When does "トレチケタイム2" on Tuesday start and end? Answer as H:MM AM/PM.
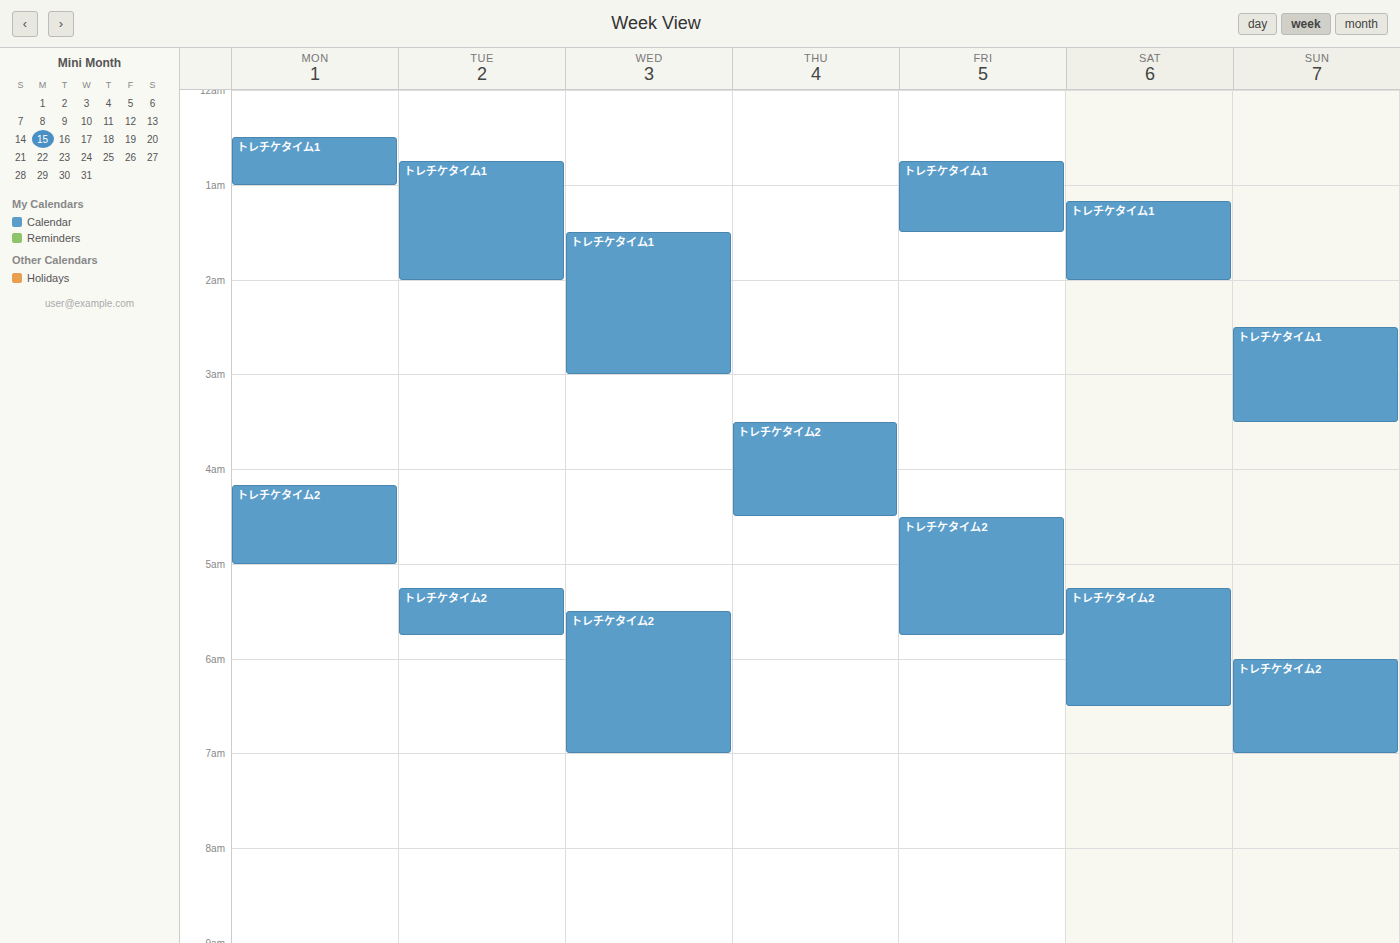
5:15 AM to 5:45 AM